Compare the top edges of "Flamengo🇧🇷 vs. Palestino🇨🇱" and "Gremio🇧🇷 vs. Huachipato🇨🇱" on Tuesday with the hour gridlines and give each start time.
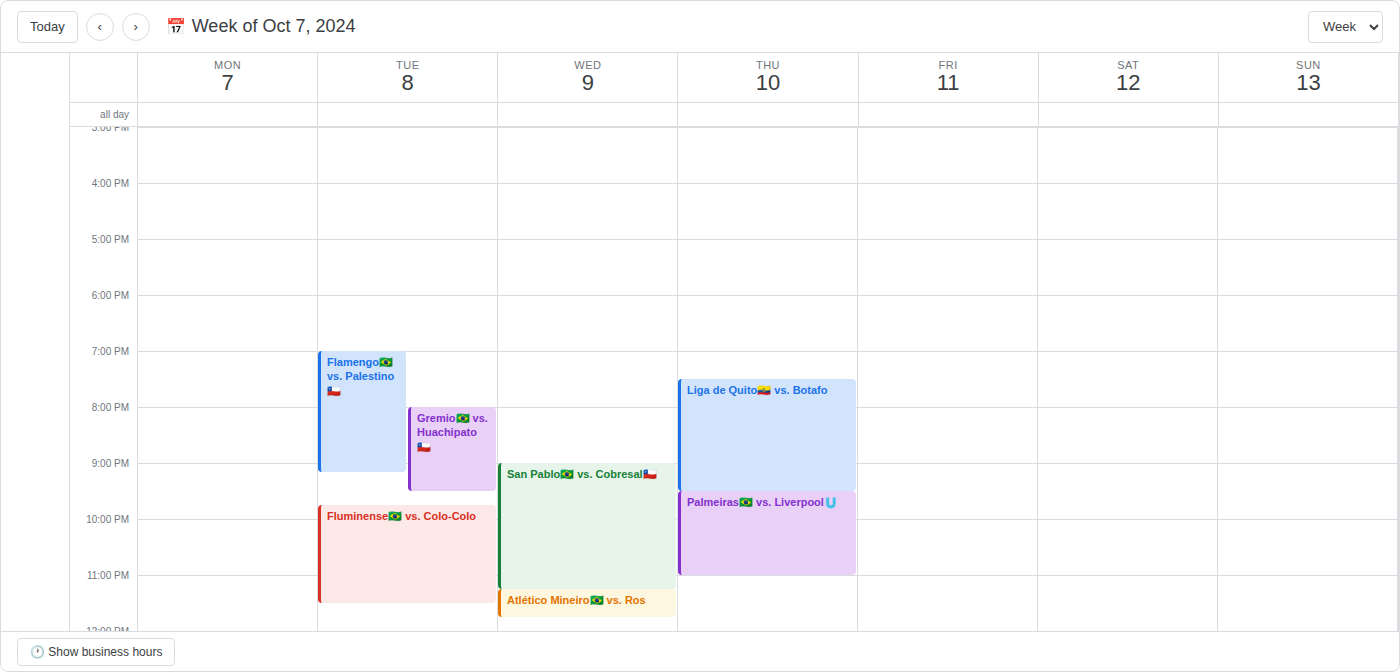
"Flamengo🇧🇷 vs. Palestino🇨🇱": 7:00 PM, exactly on the 7 PM line. "Gremio🇧🇷 vs. Huachipato🇨🇱": 8:00 PM, exactly on the 8 PM line.